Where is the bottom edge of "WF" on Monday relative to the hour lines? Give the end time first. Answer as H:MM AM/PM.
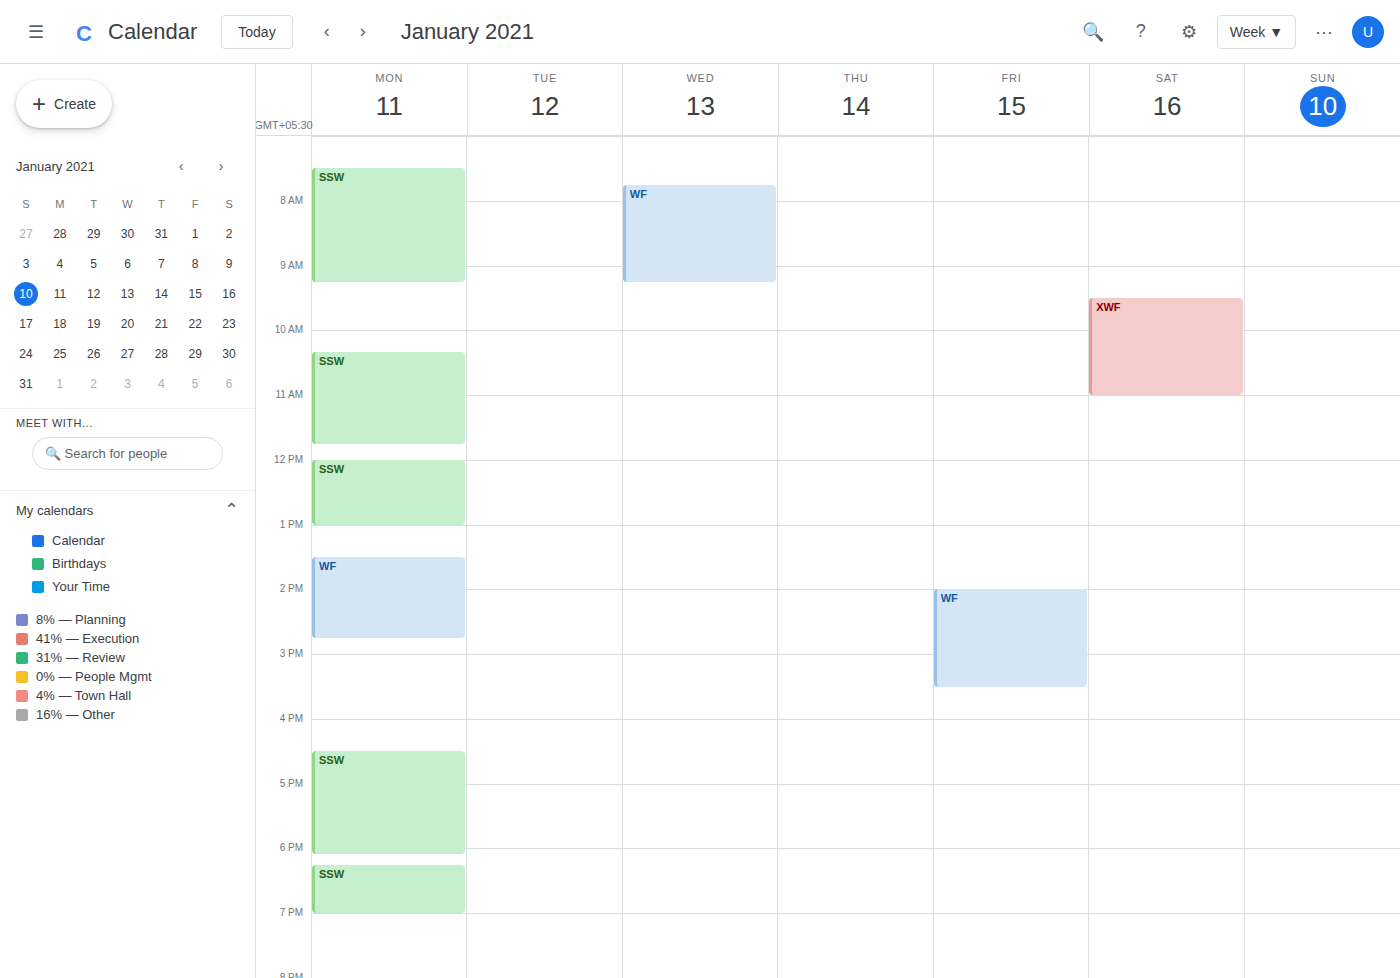
2:45 PM -- neither: three quarters of the way from the 2 PM line to the 3 PM line.